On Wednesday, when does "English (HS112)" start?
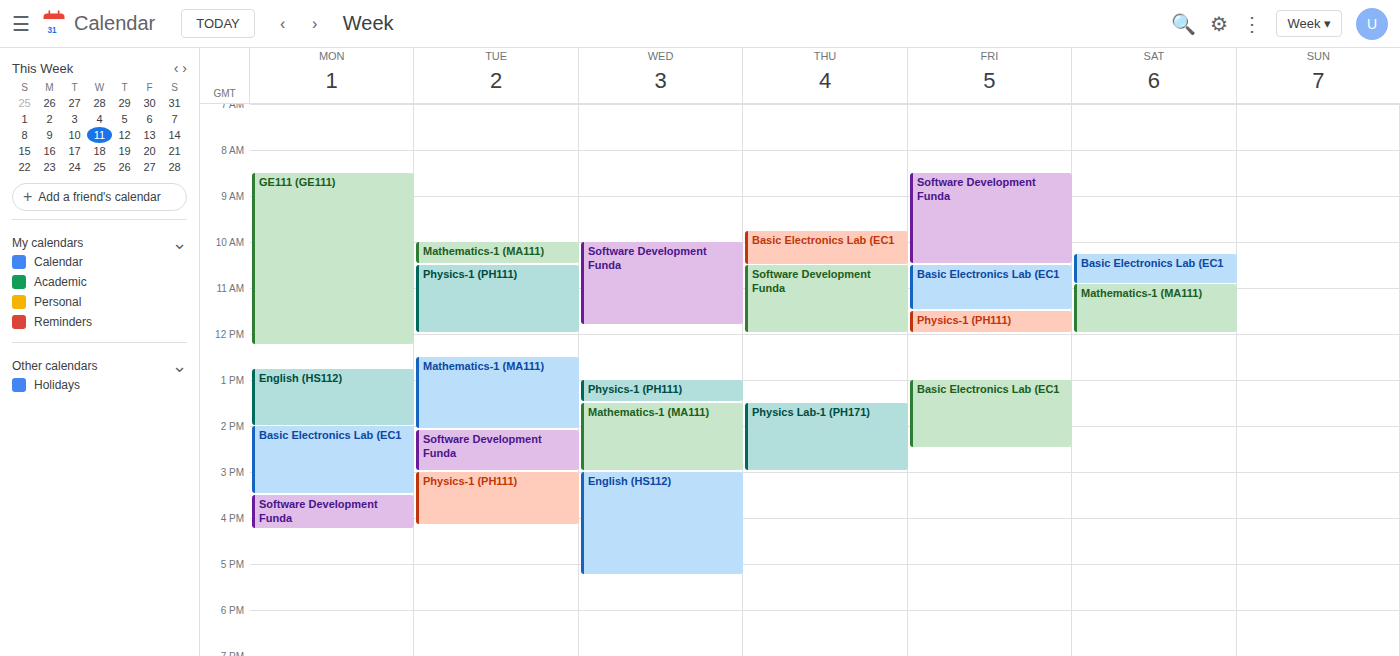
3:00 PM